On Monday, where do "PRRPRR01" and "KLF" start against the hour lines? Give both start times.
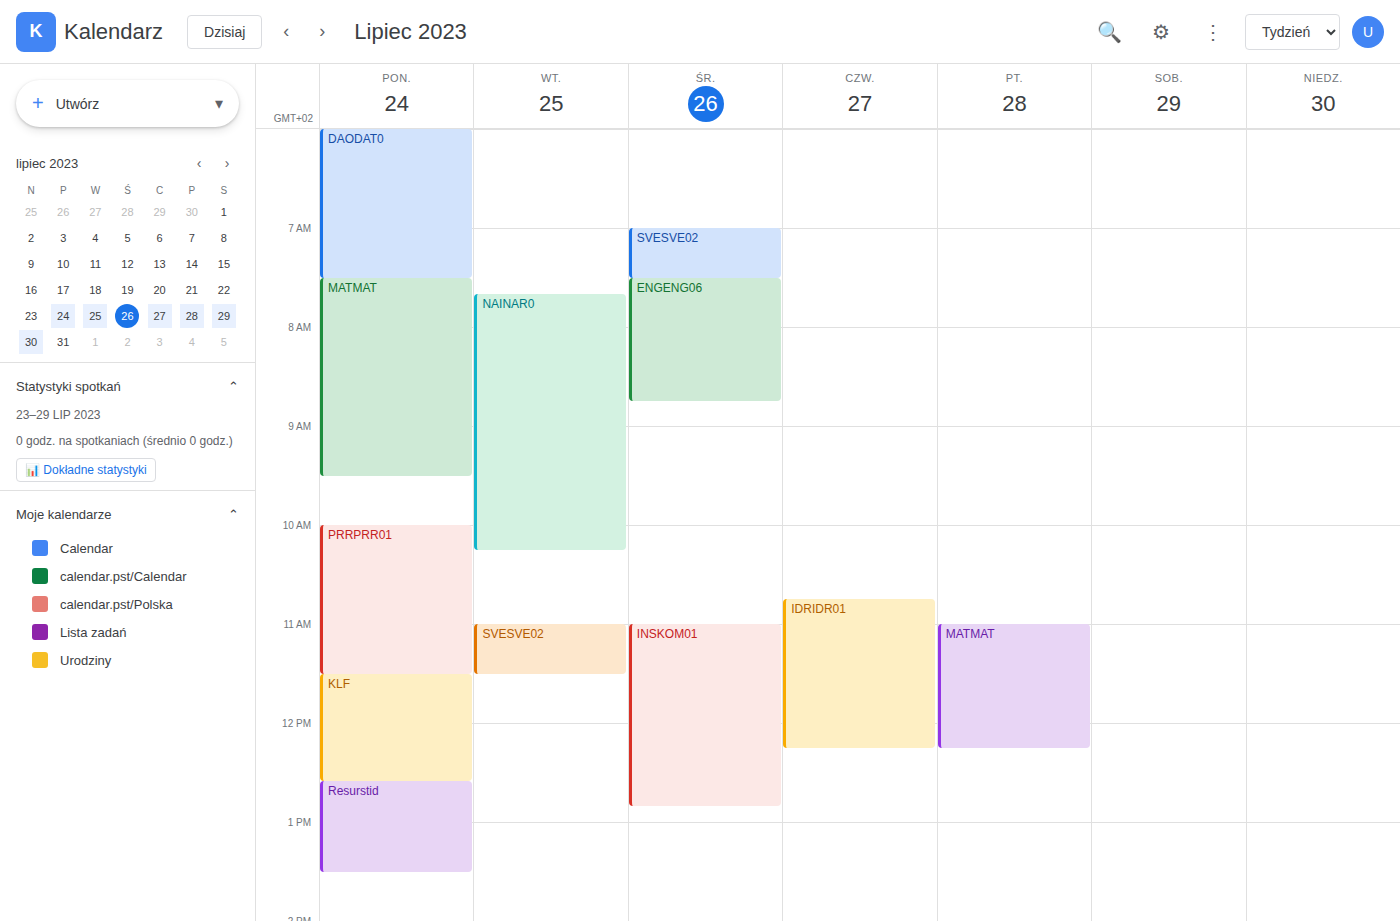
"PRRPRR01": 10:00 AM, exactly on the 10 AM line. "KLF": 11:30 AM, halfway between the 11 AM and 12 PM lines.